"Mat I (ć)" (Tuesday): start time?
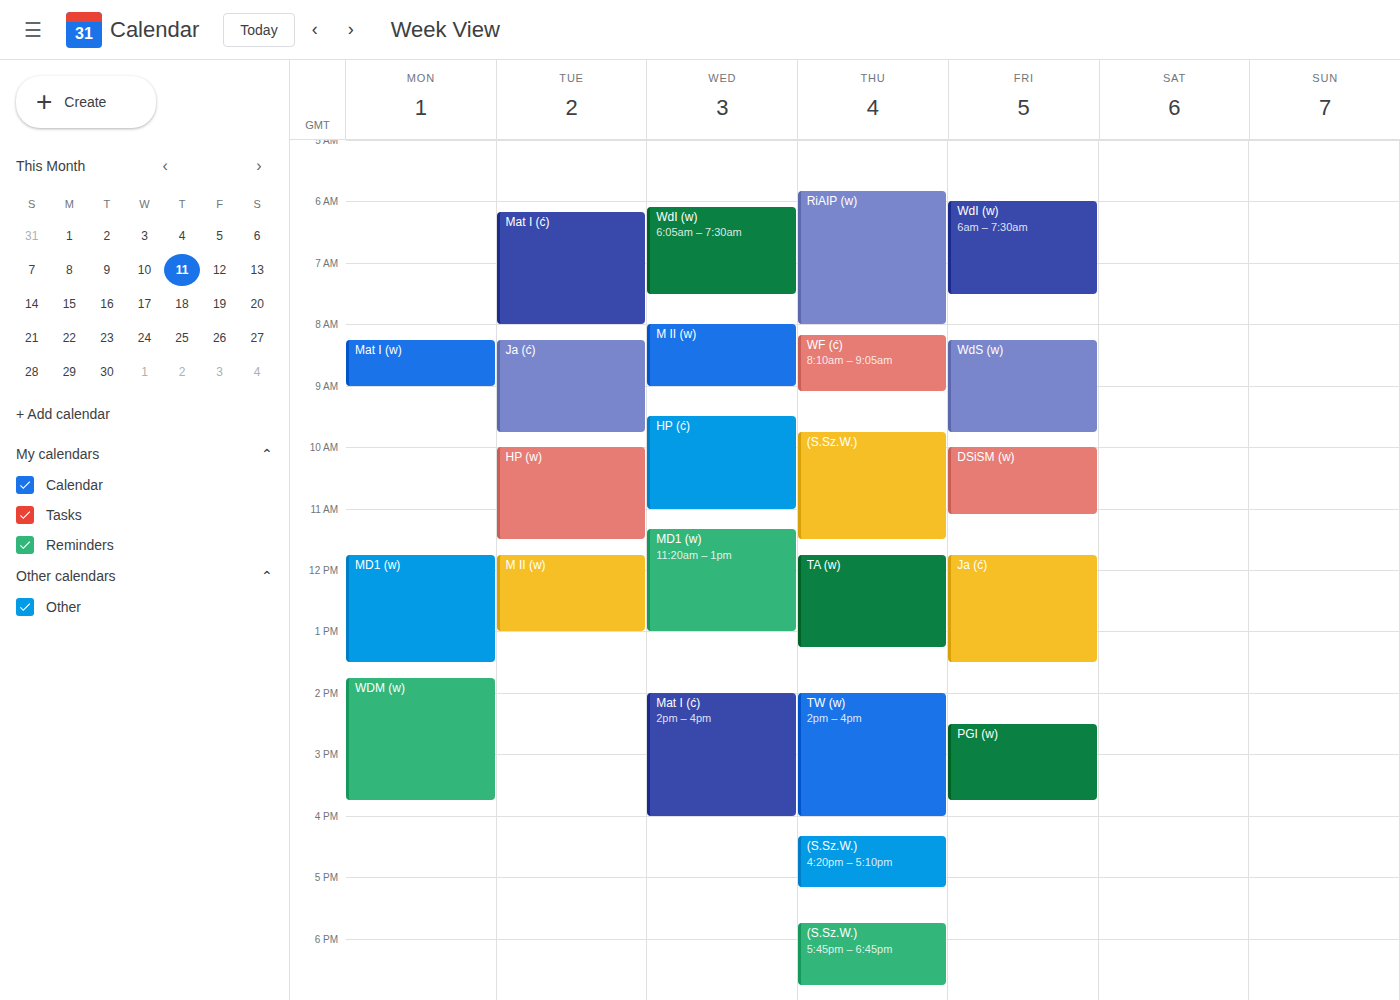
06:10